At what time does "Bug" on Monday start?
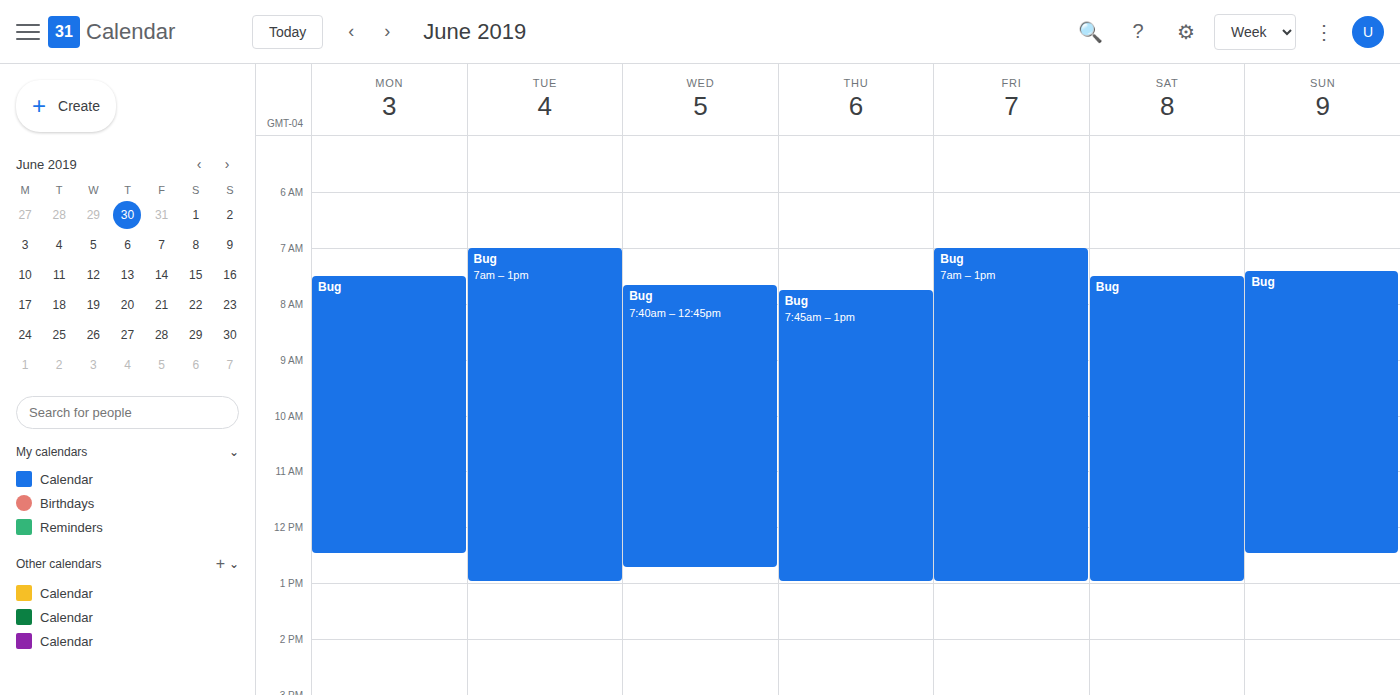
7:30 AM